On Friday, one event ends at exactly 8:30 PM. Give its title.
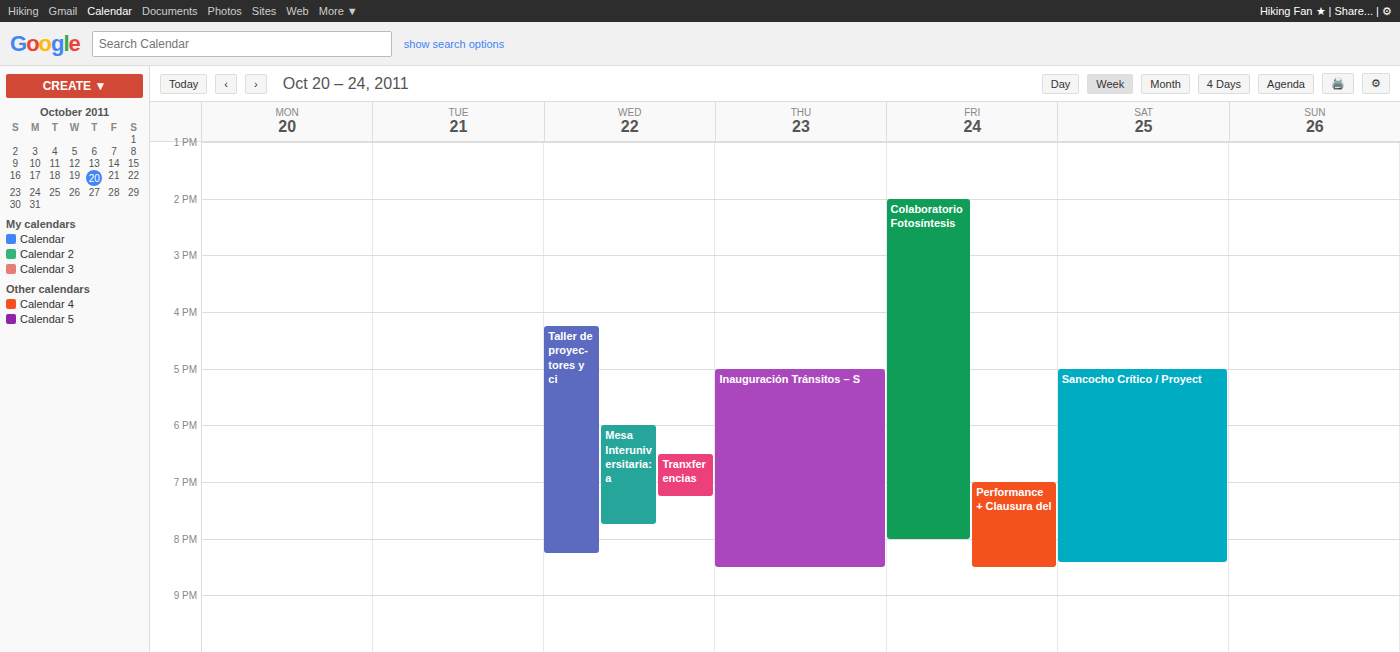
"Performance + Clausura del"